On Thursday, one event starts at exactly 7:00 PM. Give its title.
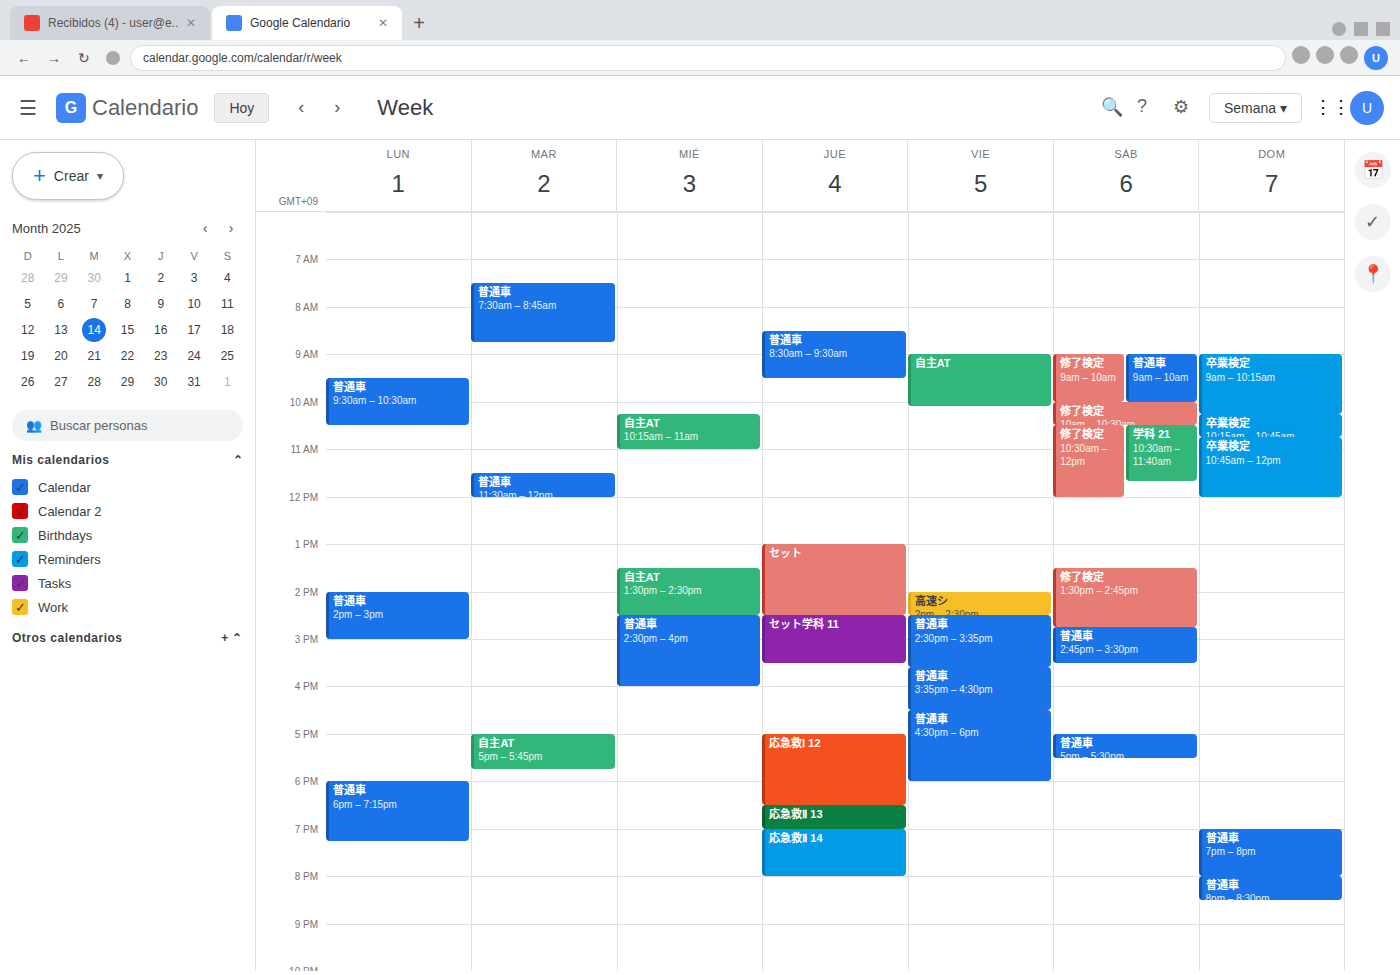
"応急救Ⅱ 14"